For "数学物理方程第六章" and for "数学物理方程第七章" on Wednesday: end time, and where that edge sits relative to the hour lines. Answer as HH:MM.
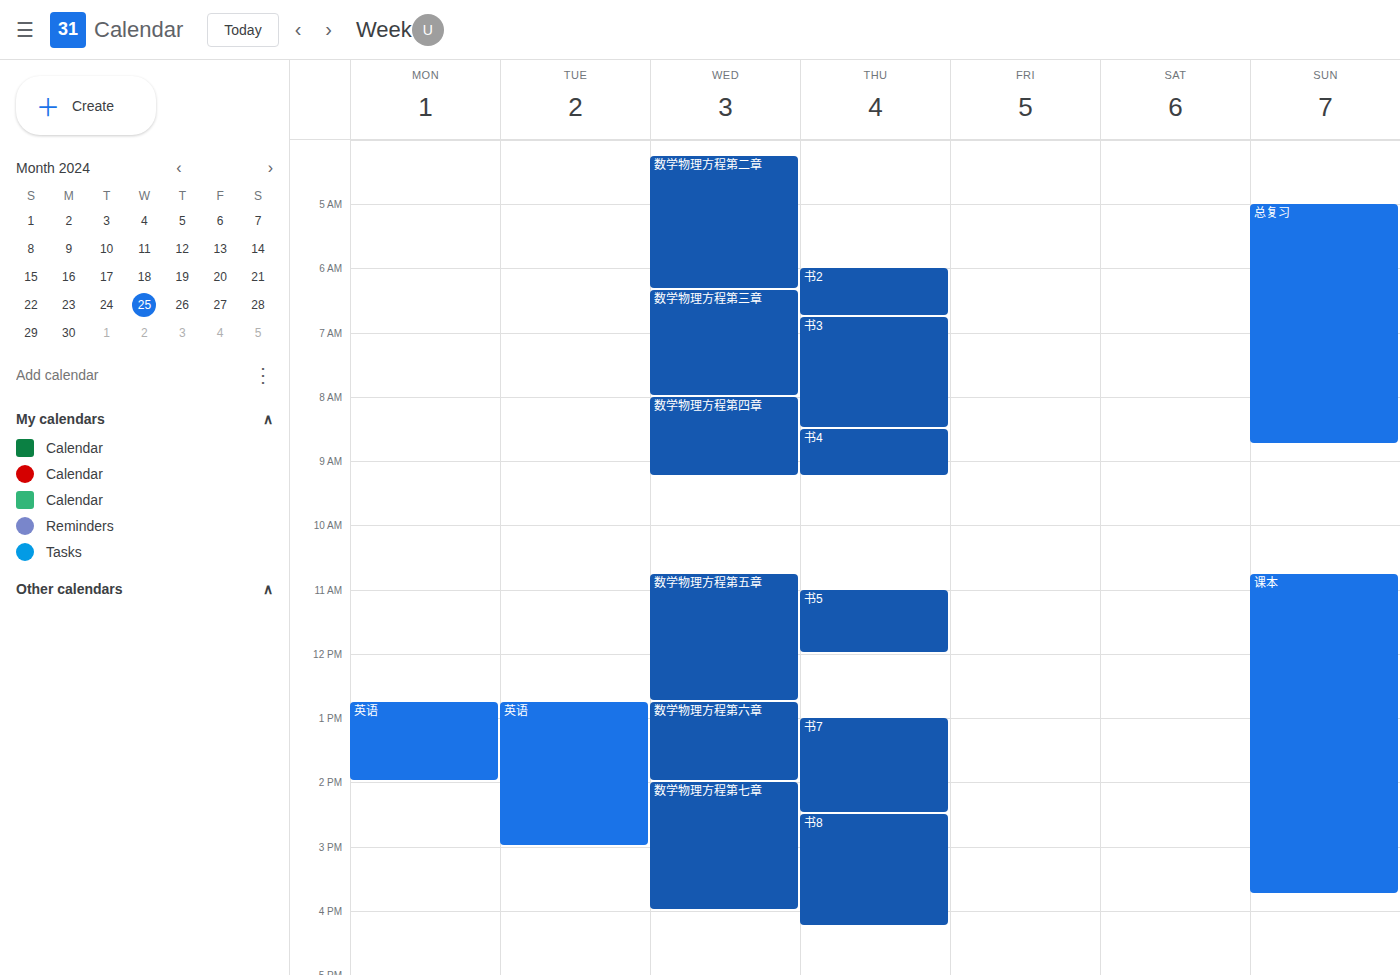
"数学物理方程第六章": 14:00, exactly on the 14:00 line. "数学物理方程第七章": 16:00, exactly on the 16:00 line.